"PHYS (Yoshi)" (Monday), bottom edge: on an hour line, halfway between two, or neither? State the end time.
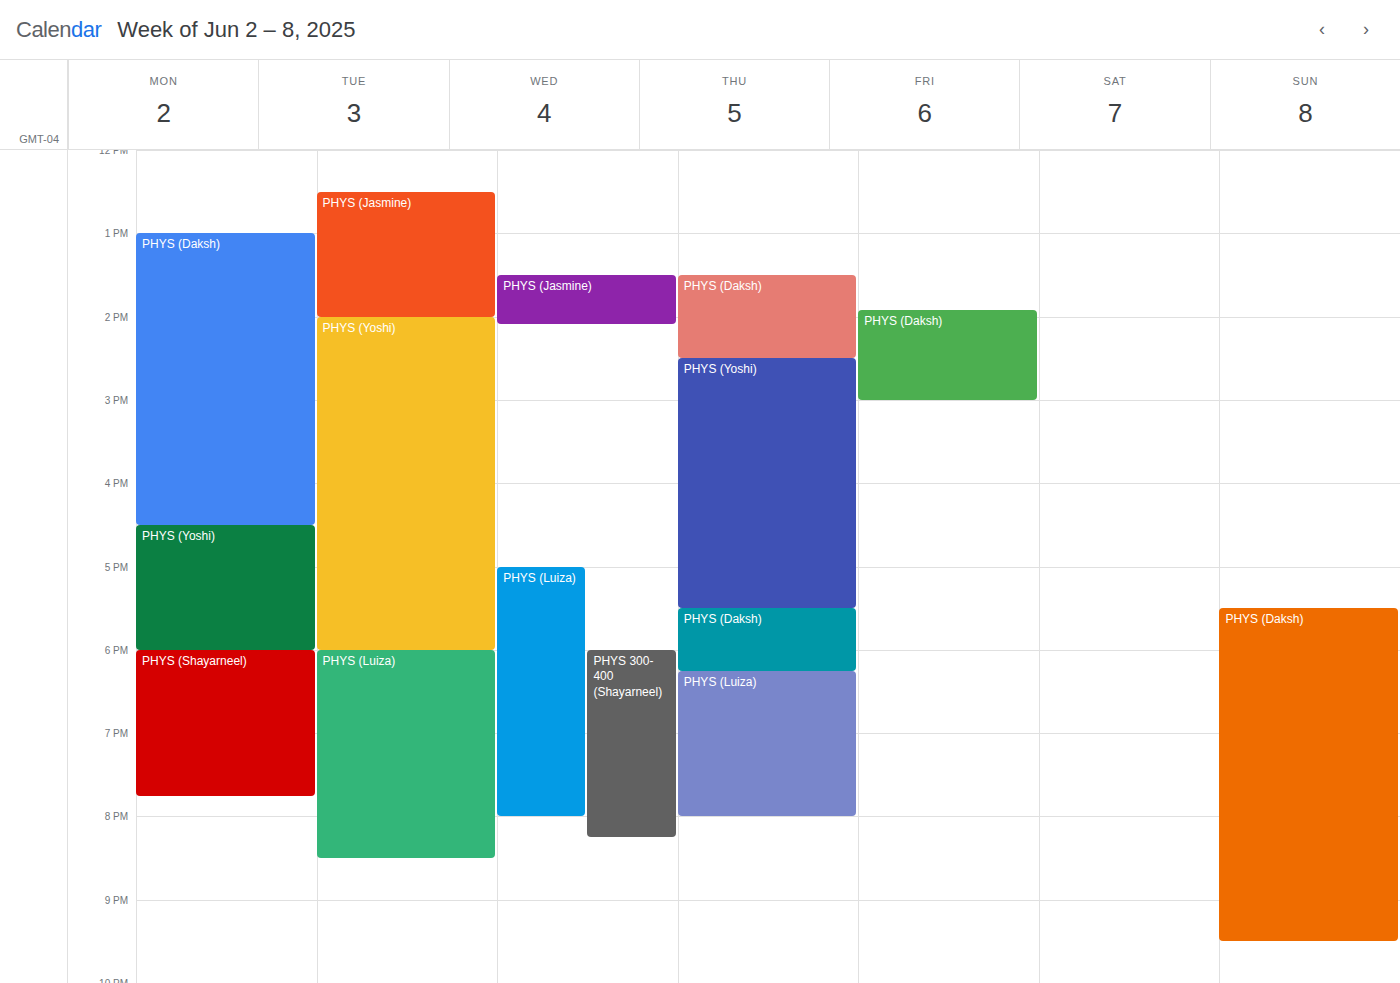
6:00 PM -- exactly on the 6 PM line.